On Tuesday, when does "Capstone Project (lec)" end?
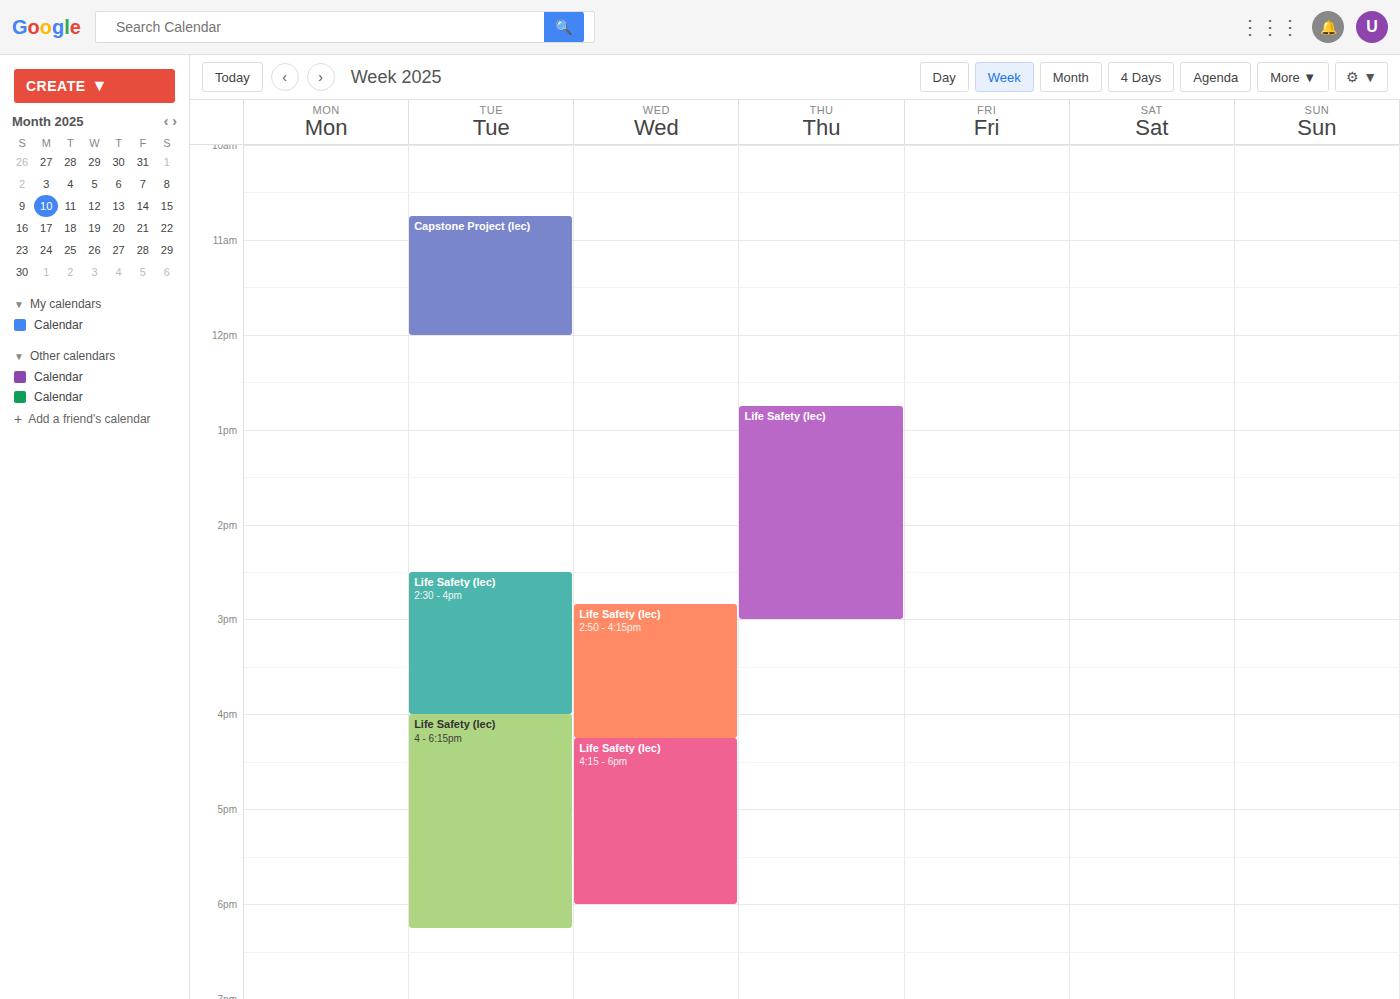
12:00 PM